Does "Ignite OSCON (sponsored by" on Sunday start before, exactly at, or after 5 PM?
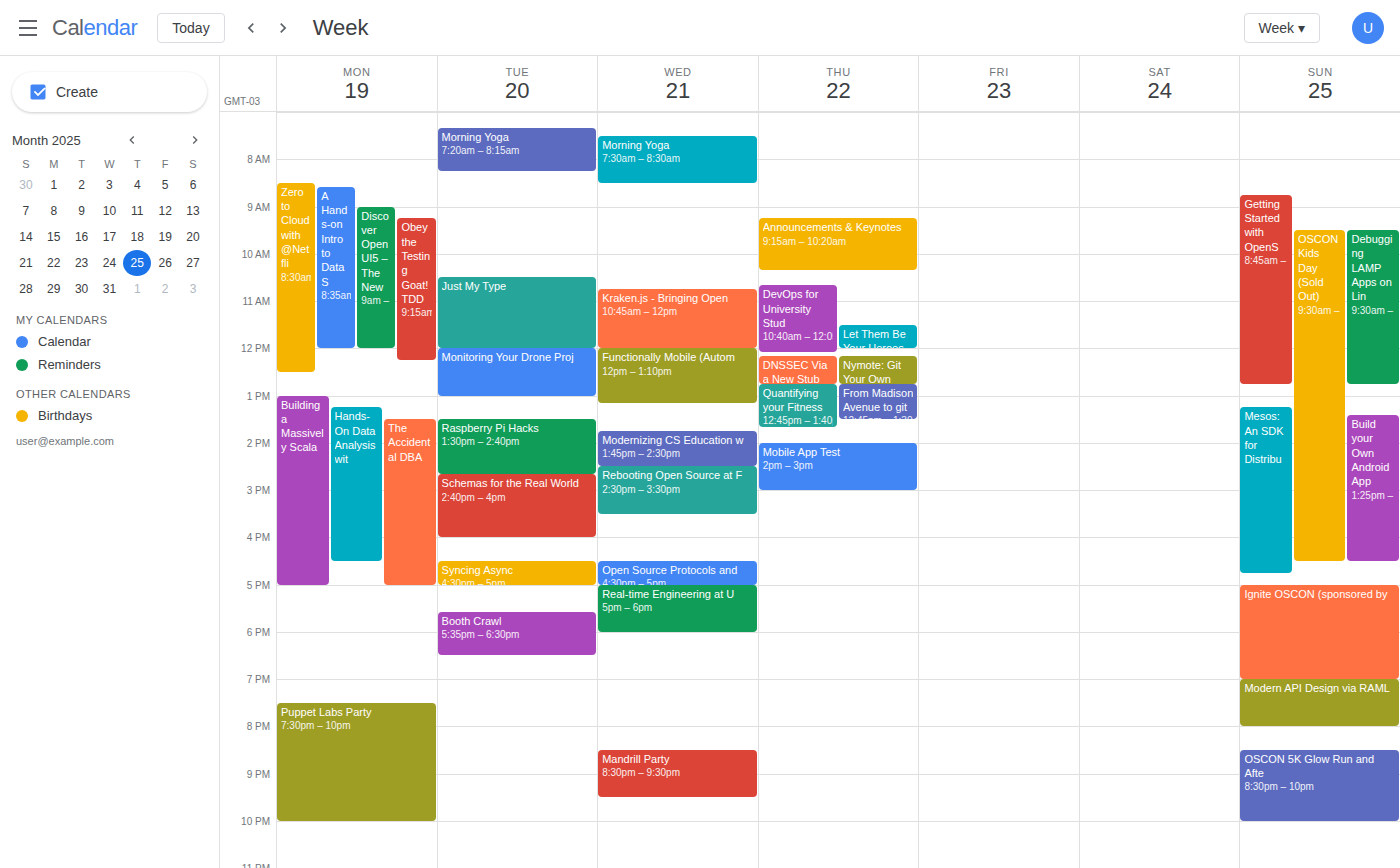
5:00 PM -- exactly at 5 PM, on the 5 PM line.